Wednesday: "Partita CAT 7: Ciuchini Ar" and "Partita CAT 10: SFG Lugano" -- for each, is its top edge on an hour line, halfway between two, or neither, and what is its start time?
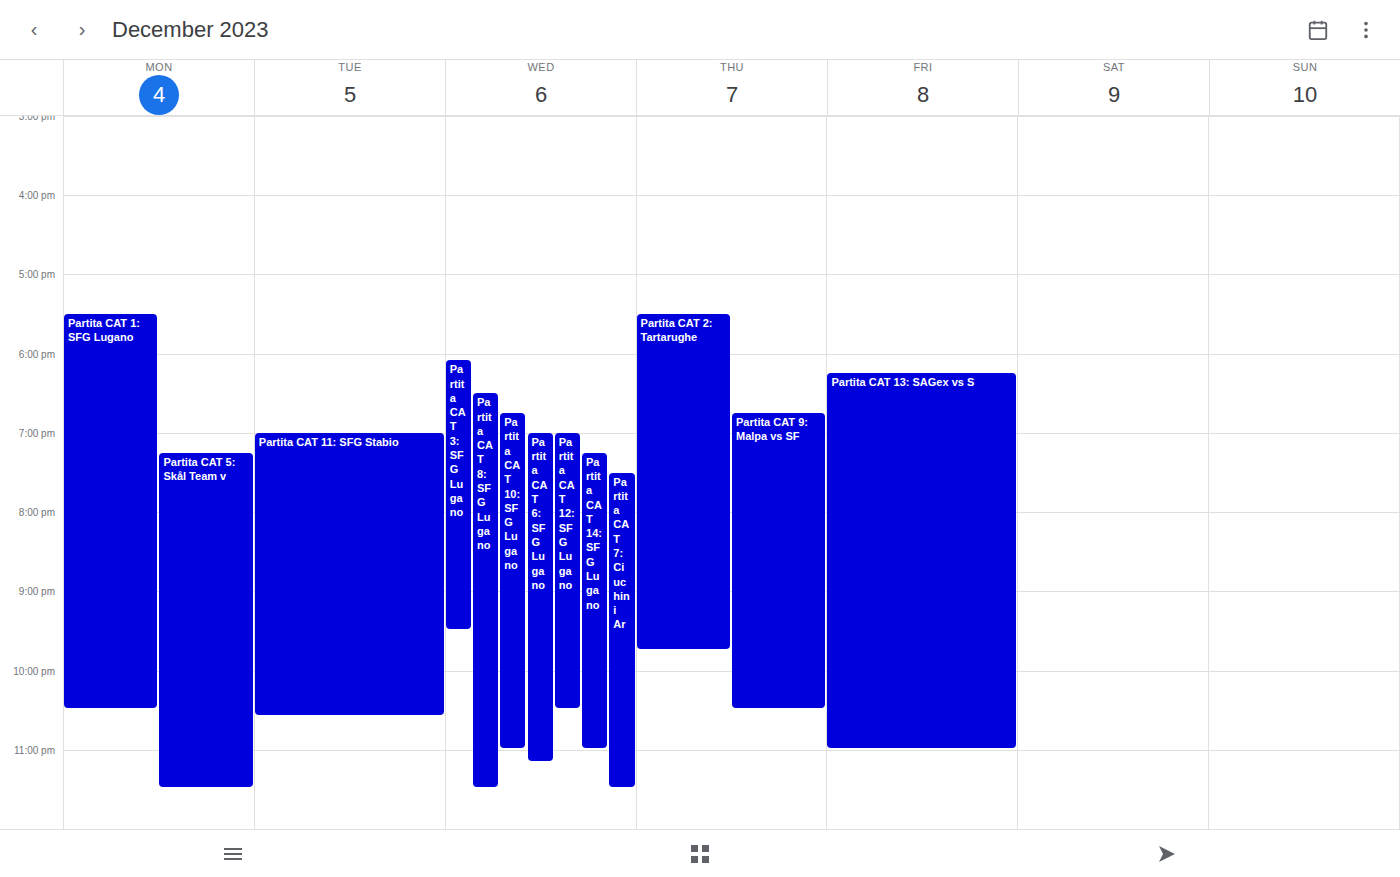
"Partita CAT 7: Ciuchini Ar": 7:30 PM, halfway between the 7 PM and 8 PM lines. "Partita CAT 10: SFG Lugano": 6:45 PM, neither: three quarters of the way from the 6 PM line to the 7 PM line.